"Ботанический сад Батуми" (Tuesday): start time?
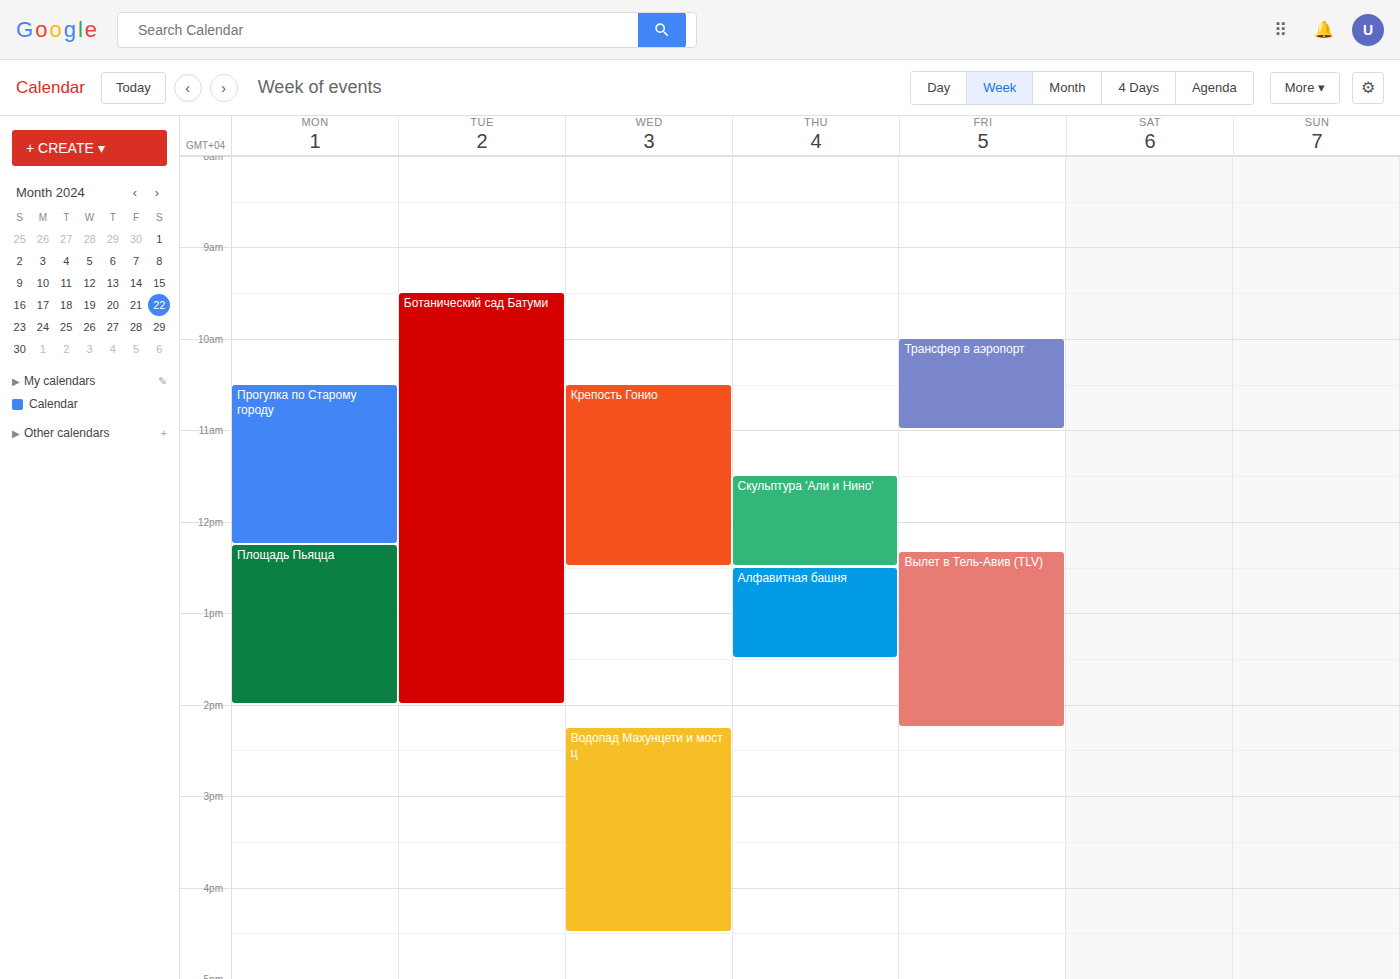
09:30